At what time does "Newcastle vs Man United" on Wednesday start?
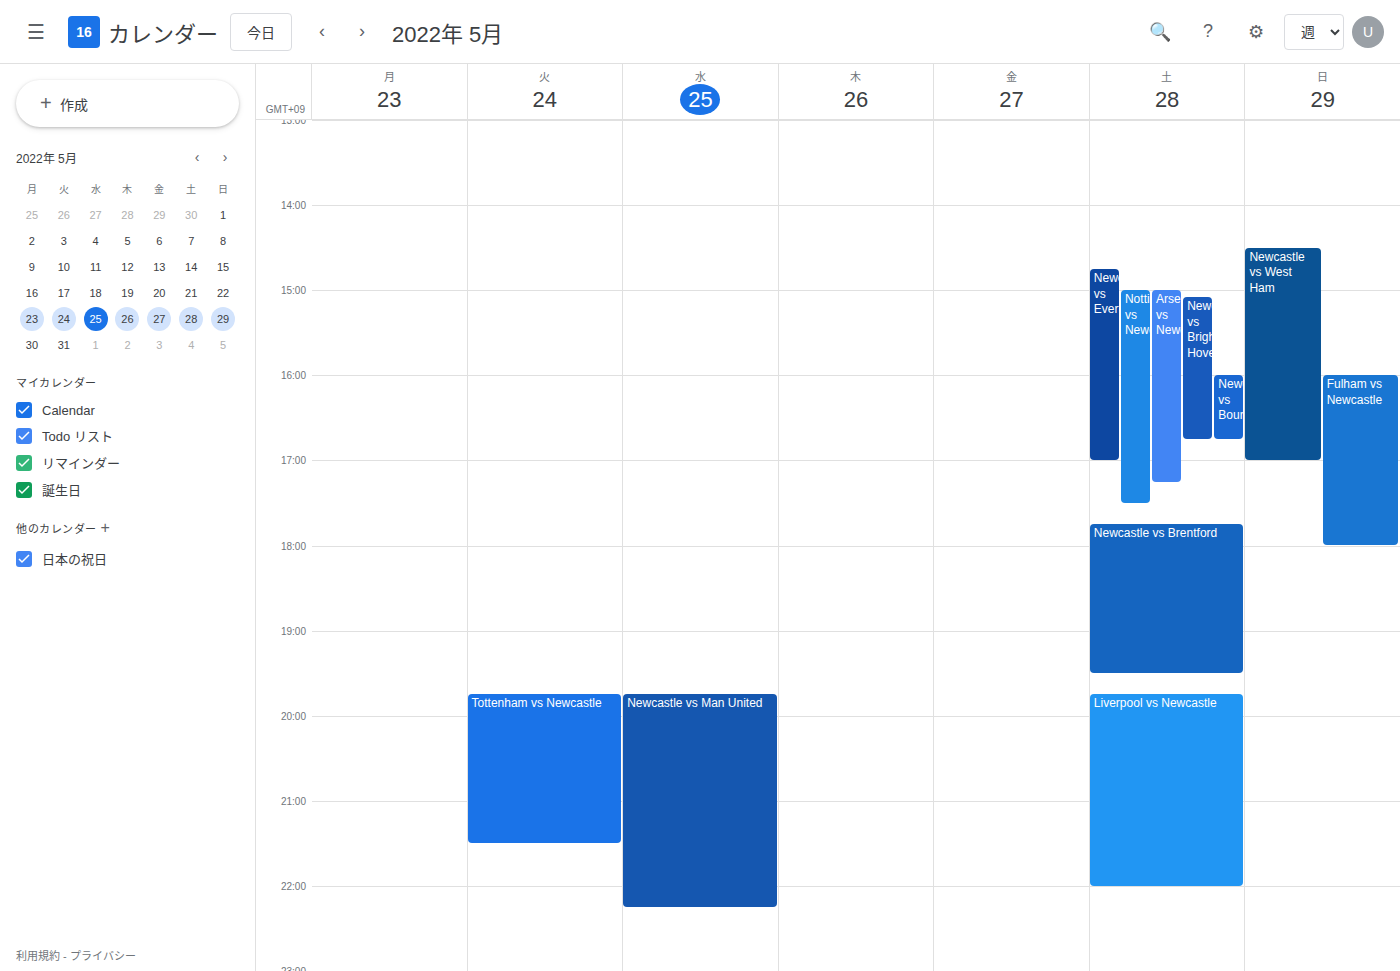
7:45 PM